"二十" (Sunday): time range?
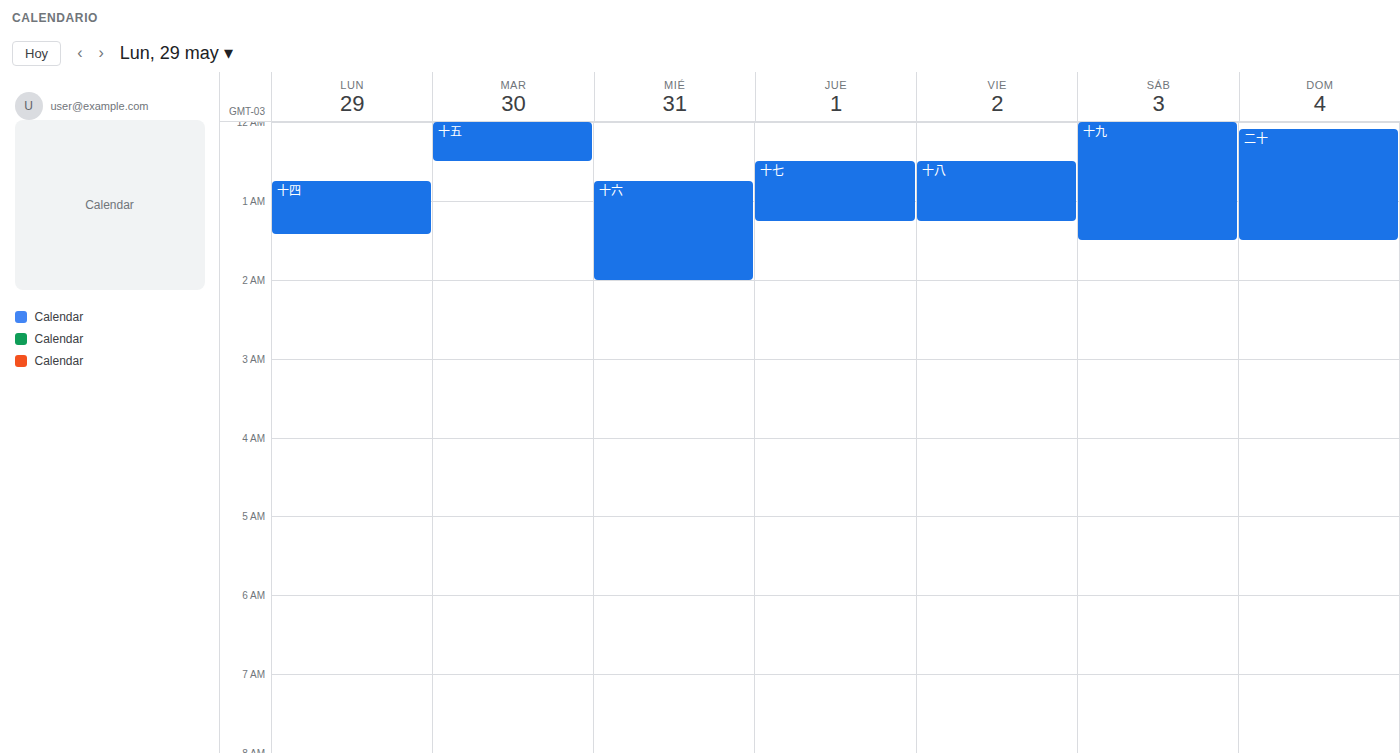
12:05 AM to 1:30 AM